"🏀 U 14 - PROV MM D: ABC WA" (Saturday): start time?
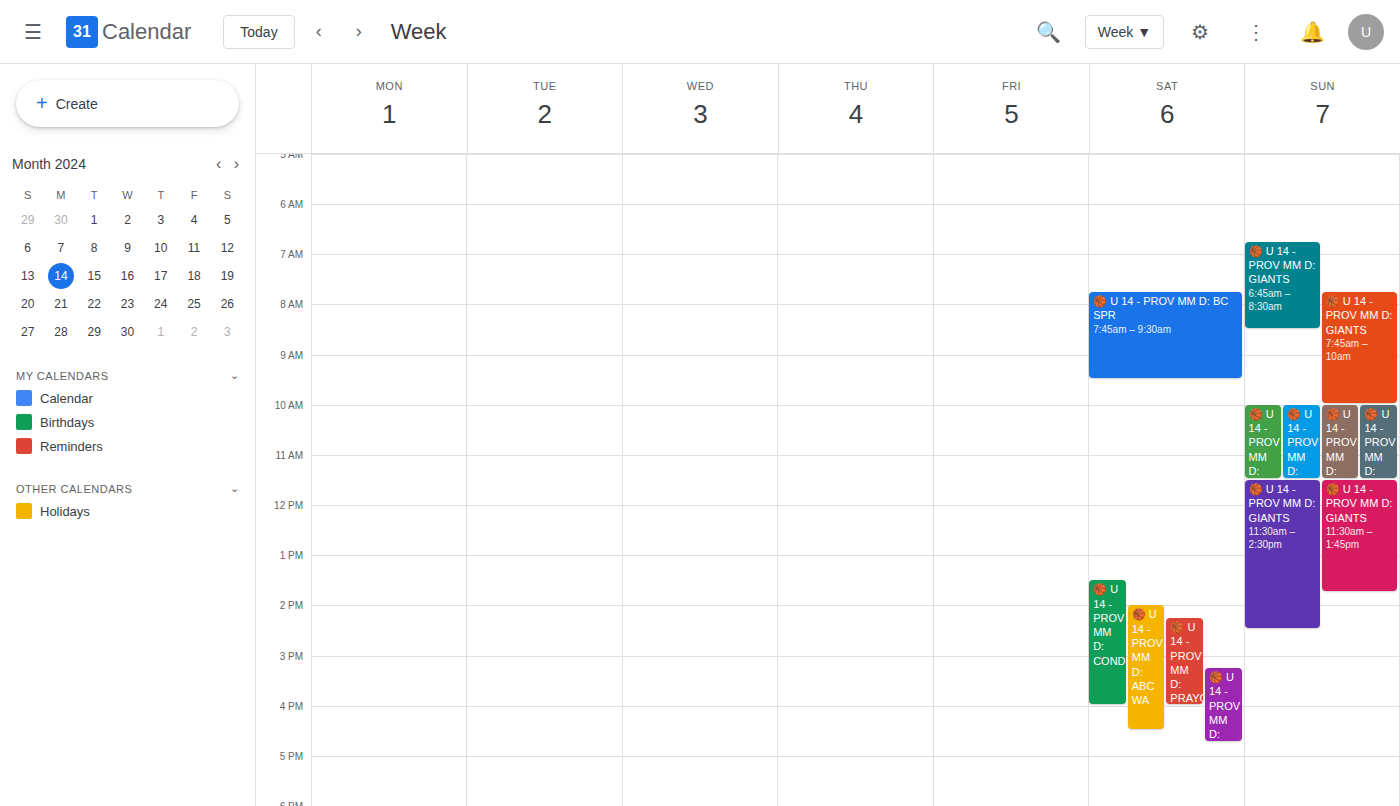
14:00